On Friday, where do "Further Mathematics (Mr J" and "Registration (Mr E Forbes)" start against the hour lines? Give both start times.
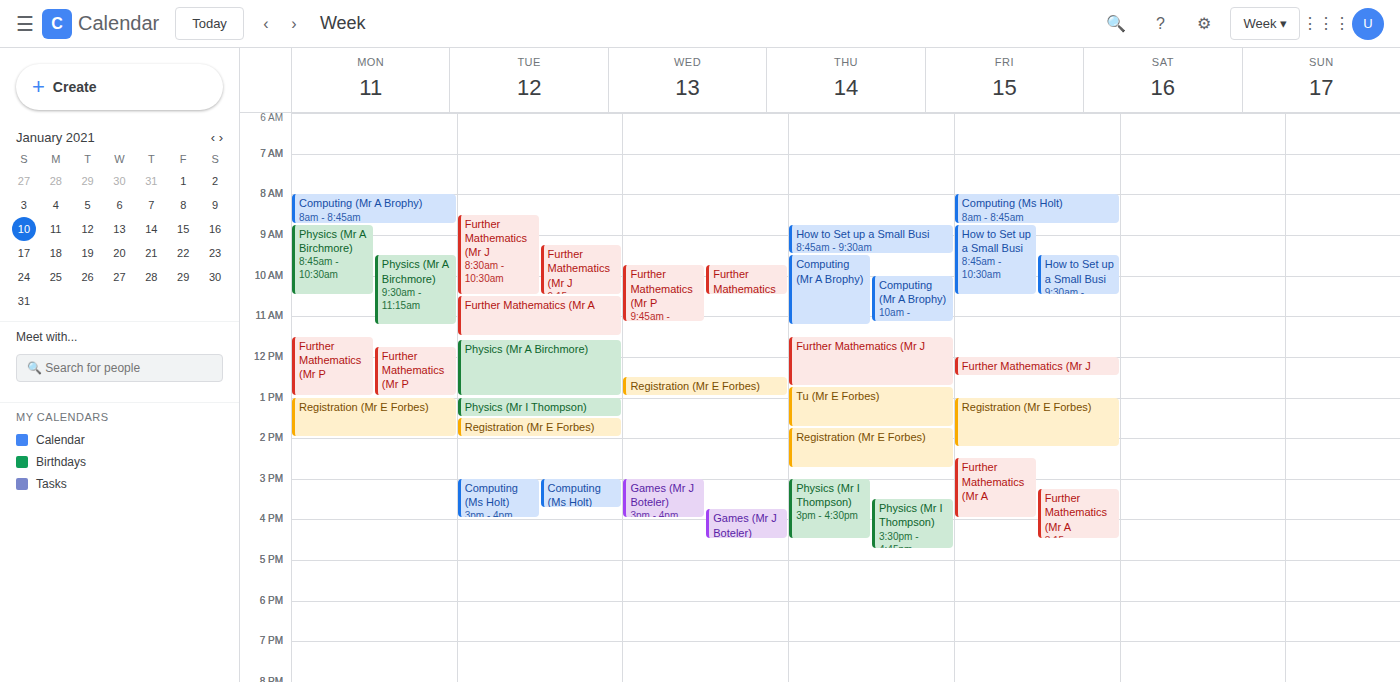
"Further Mathematics (Mr J": 12:00 PM, exactly on the 12 PM line. "Registration (Mr E Forbes)": 1:00 PM, exactly on the 1 PM line.